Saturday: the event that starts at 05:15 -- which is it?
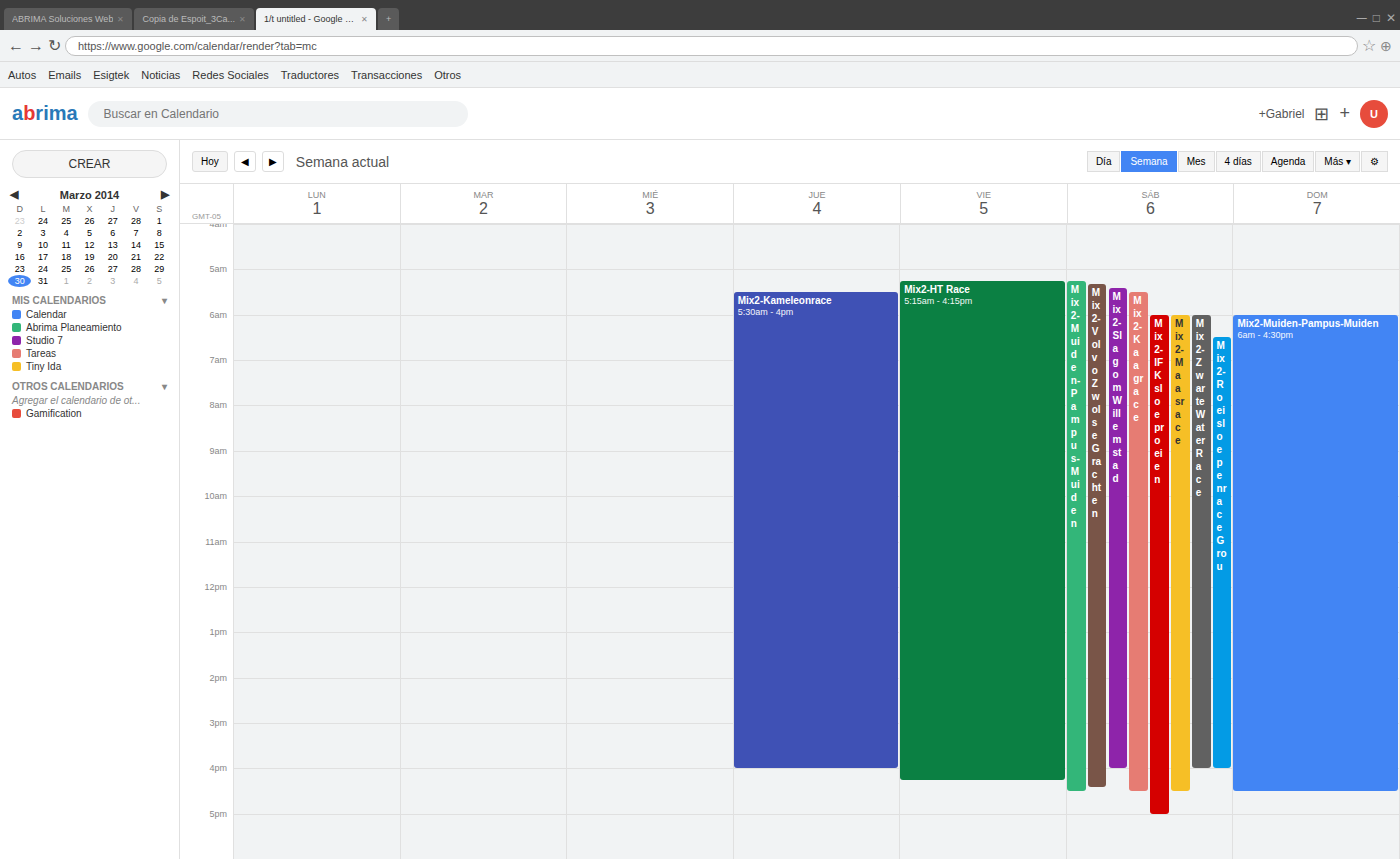
"Mix2-Muiden-Pampus-Muiden"